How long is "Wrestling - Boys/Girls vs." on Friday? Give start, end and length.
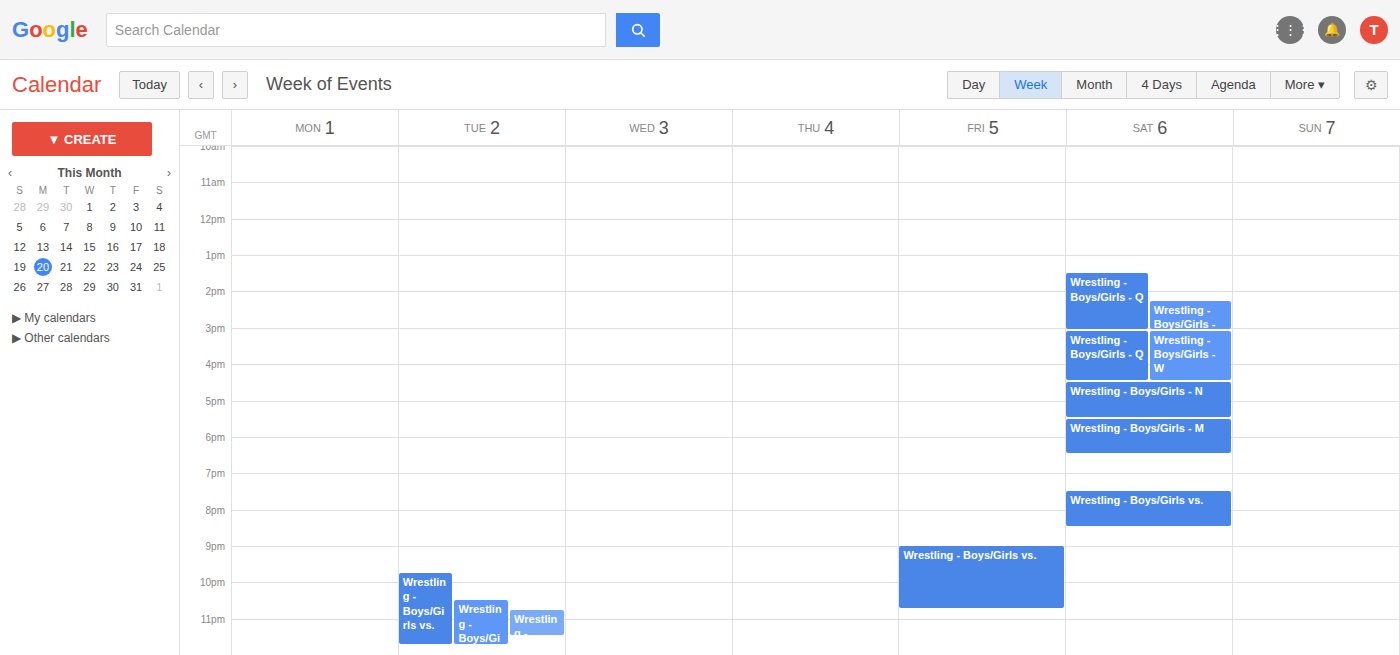
9:00 PM to 10:45 PM, 1 hour 45 minutes